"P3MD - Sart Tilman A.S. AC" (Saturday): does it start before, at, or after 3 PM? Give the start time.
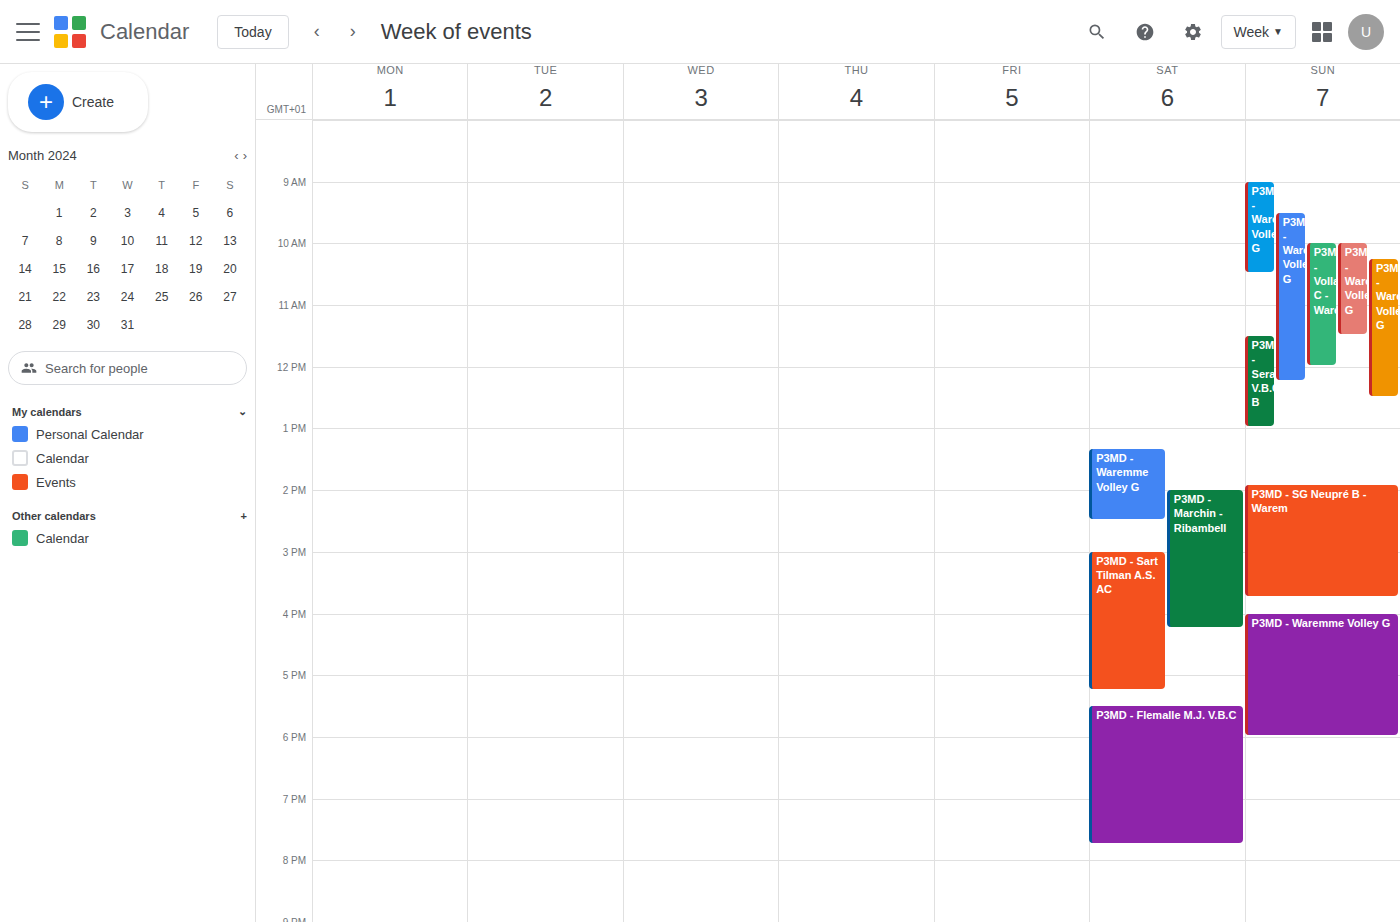
3:00 PM -- exactly at 3 PM, on the 3 PM line.